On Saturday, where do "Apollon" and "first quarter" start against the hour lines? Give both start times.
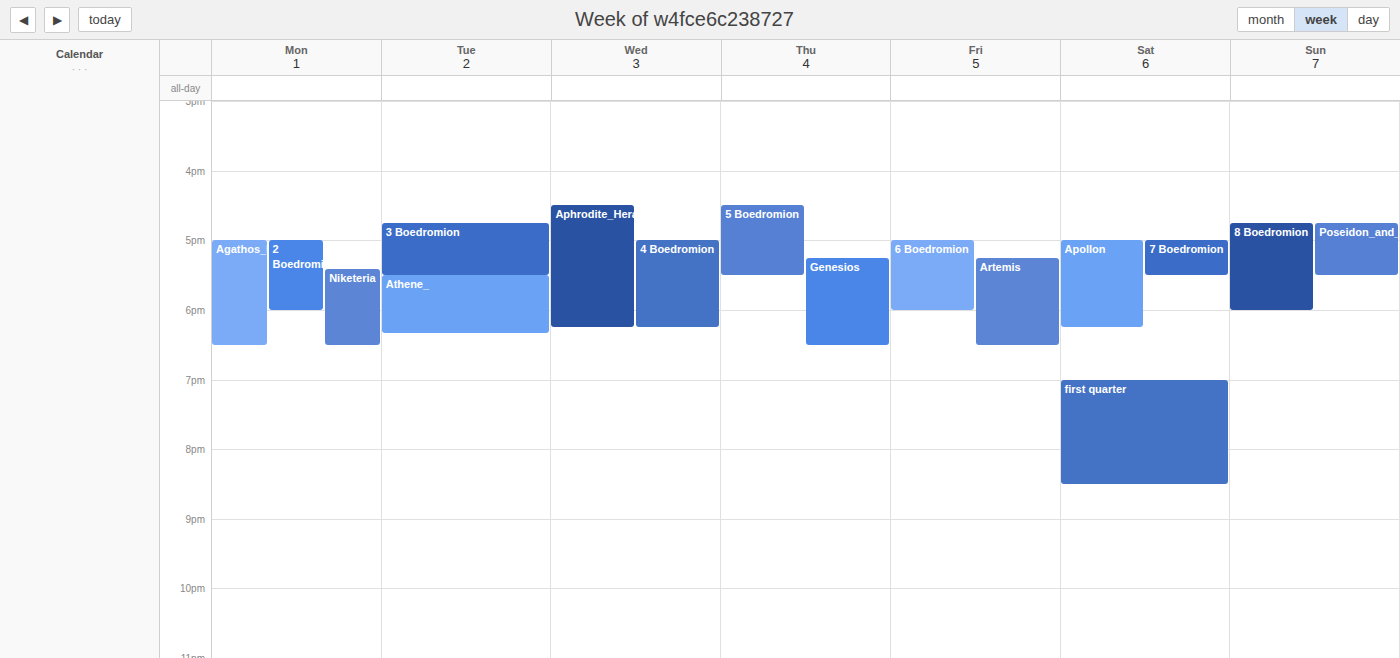
"Apollon": 5:00 PM, exactly on the 5 PM line. "first quarter": 7:00 PM, exactly on the 7 PM line.